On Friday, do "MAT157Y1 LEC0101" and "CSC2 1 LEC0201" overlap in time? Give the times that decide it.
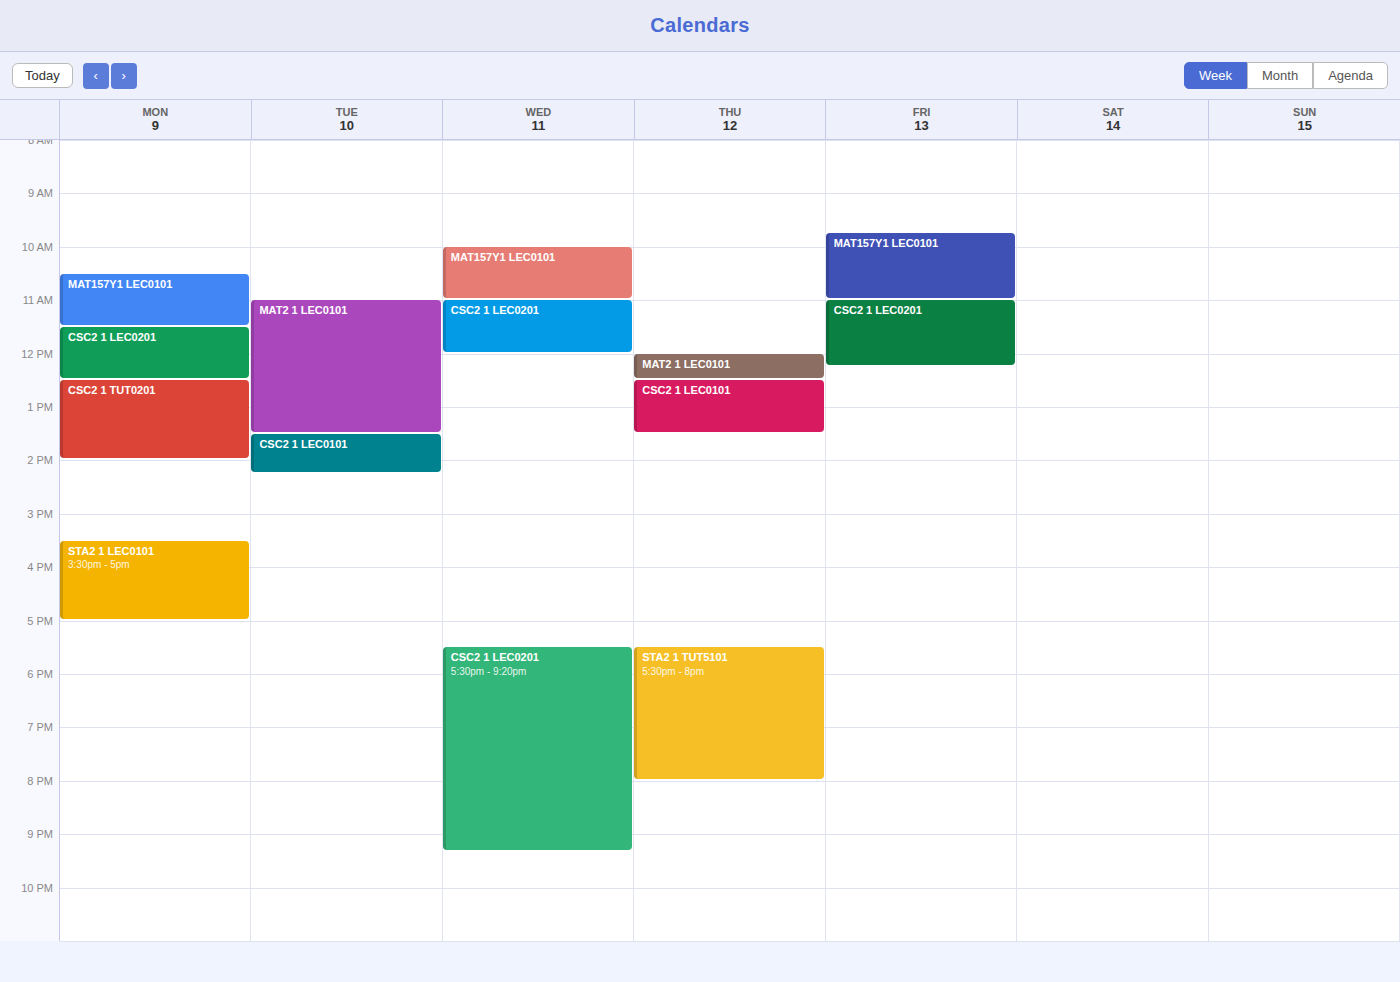
"MAT157Y1 LEC0101" ends at 11:00, exactly when "CSC2 1 LEC0201" starts -- they touch but do not overlap.